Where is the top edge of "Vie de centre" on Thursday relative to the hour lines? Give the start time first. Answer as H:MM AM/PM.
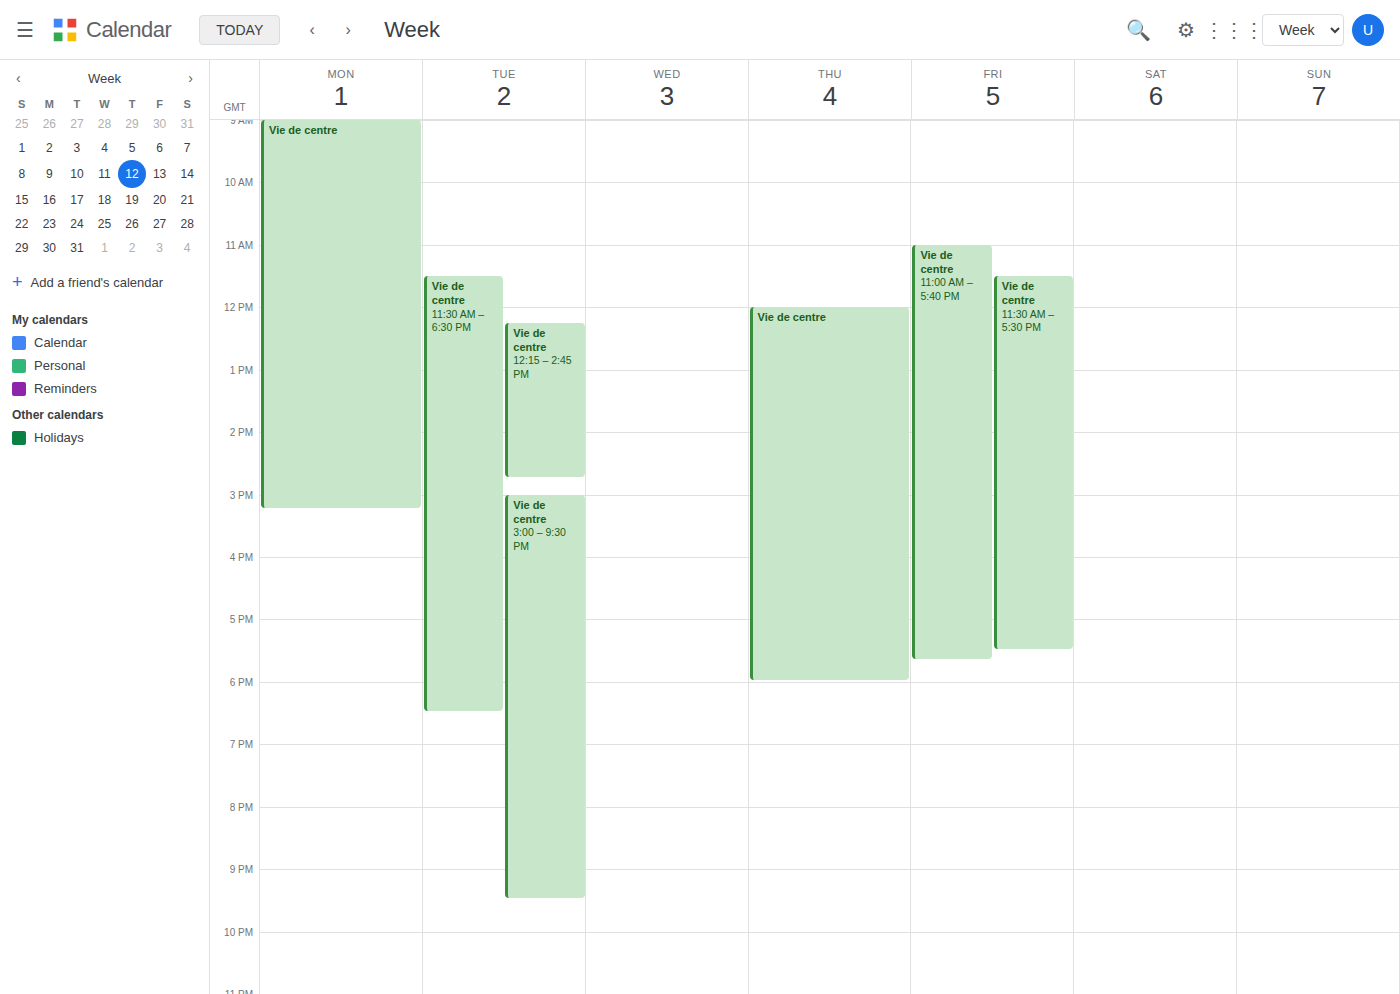
12:00 PM -- exactly on the 12 PM line.